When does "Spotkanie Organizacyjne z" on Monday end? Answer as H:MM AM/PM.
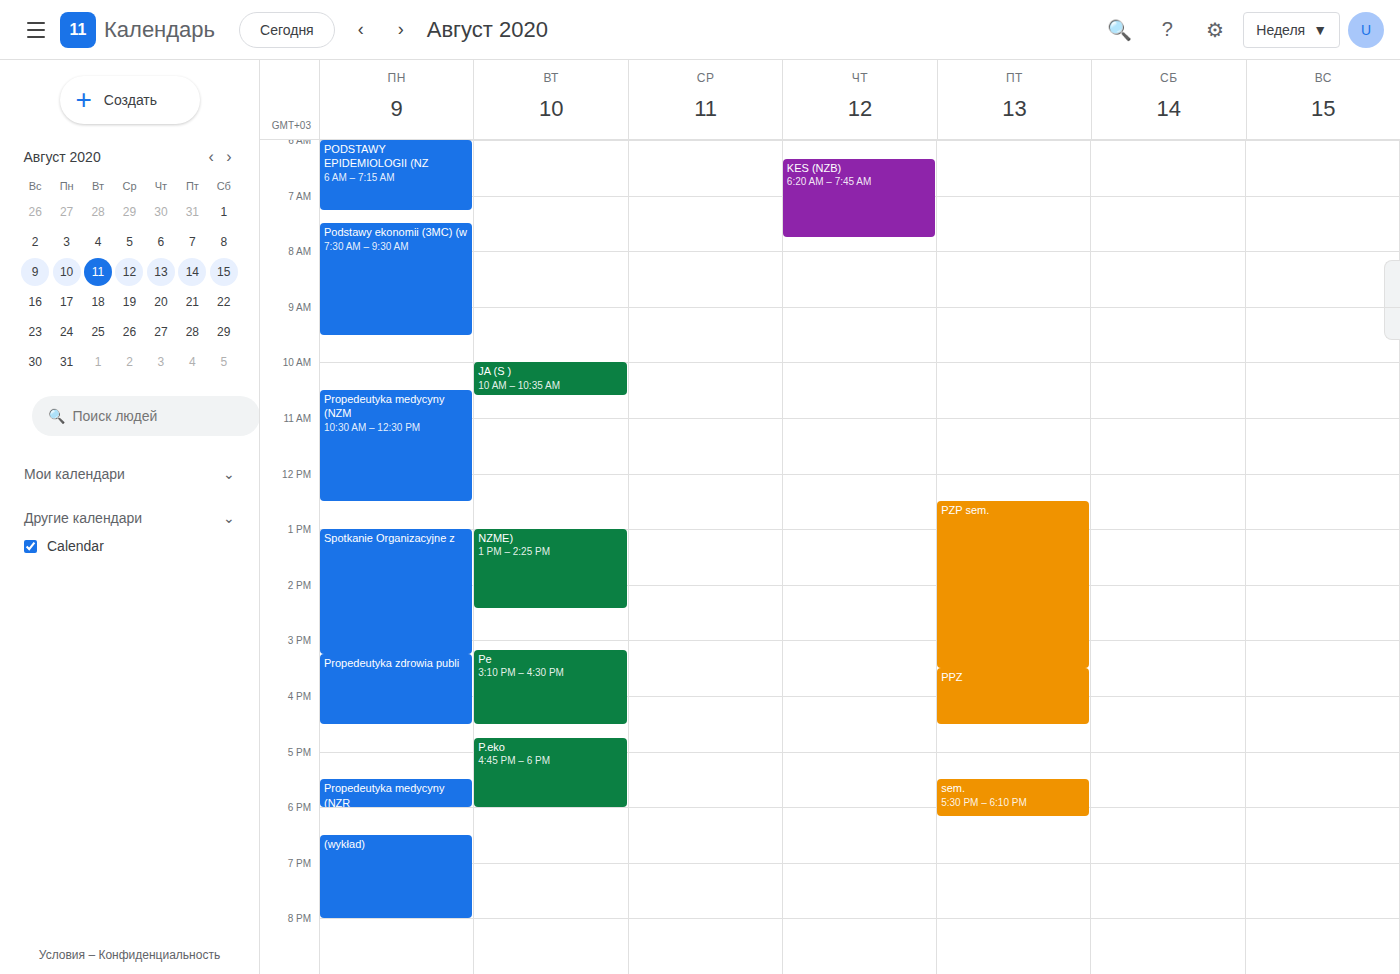
3:15 PM